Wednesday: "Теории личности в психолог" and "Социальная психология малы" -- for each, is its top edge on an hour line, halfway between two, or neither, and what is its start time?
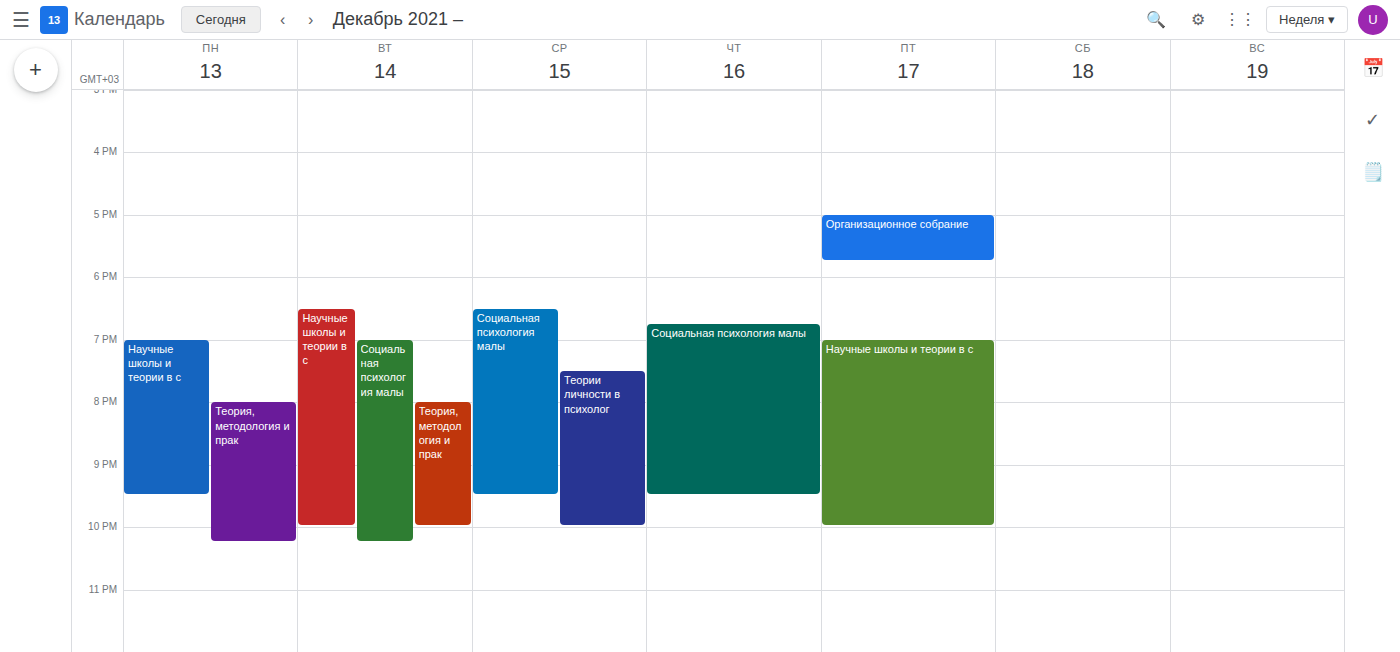
"Теории личности в психолог": 7:30 PM, halfway between the 7 PM and 8 PM lines. "Социальная психология малы": 6:30 PM, halfway between the 6 PM and 7 PM lines.